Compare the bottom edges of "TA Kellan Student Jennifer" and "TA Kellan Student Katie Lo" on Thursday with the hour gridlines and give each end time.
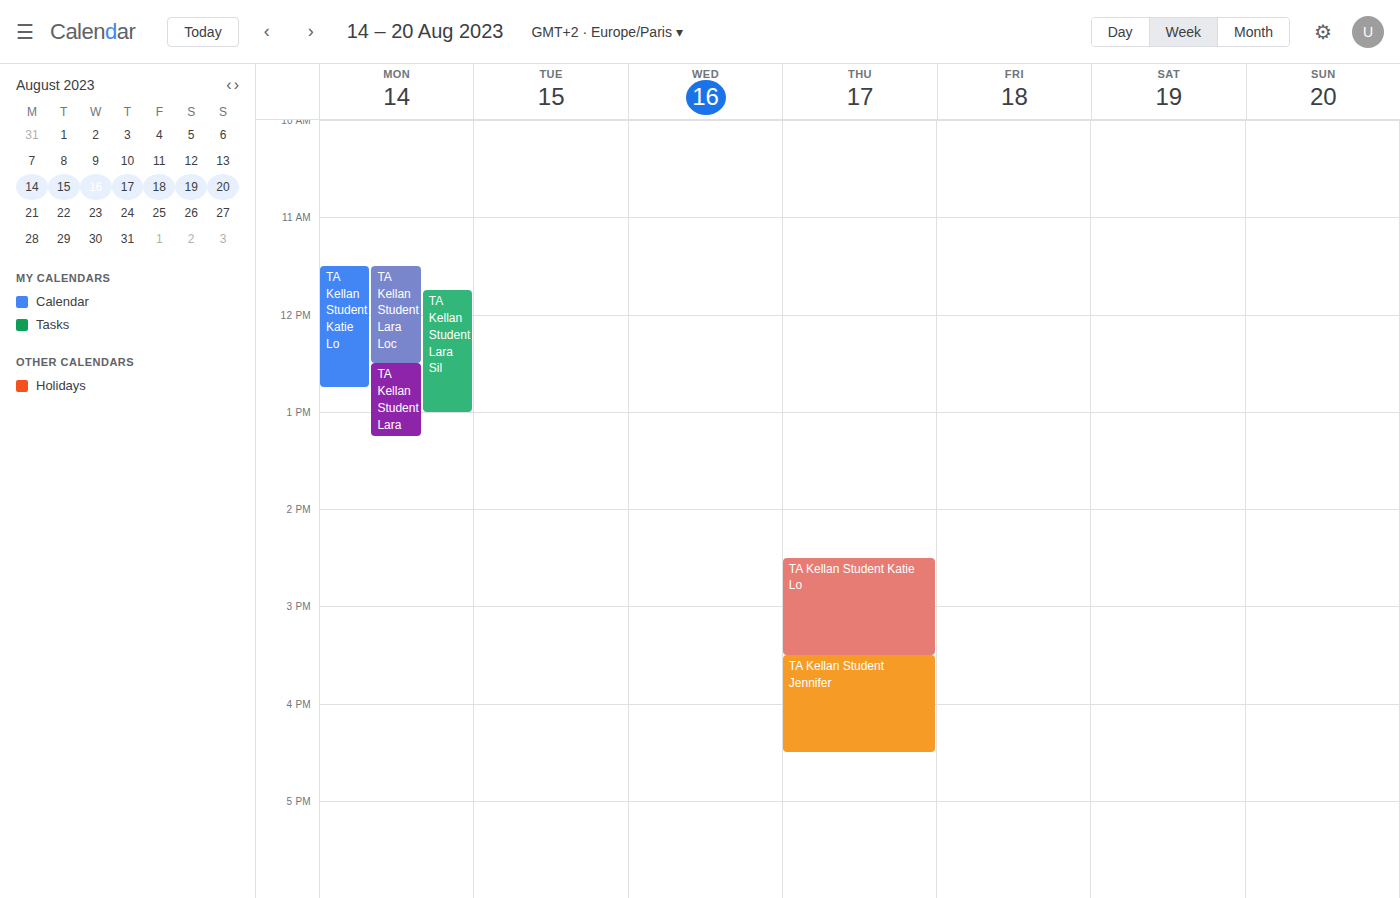
"TA Kellan Student Jennifer": 4:30 PM, halfway between the 4 PM and 5 PM lines. "TA Kellan Student Katie Lo": 3:30 PM, halfway between the 3 PM and 4 PM lines.